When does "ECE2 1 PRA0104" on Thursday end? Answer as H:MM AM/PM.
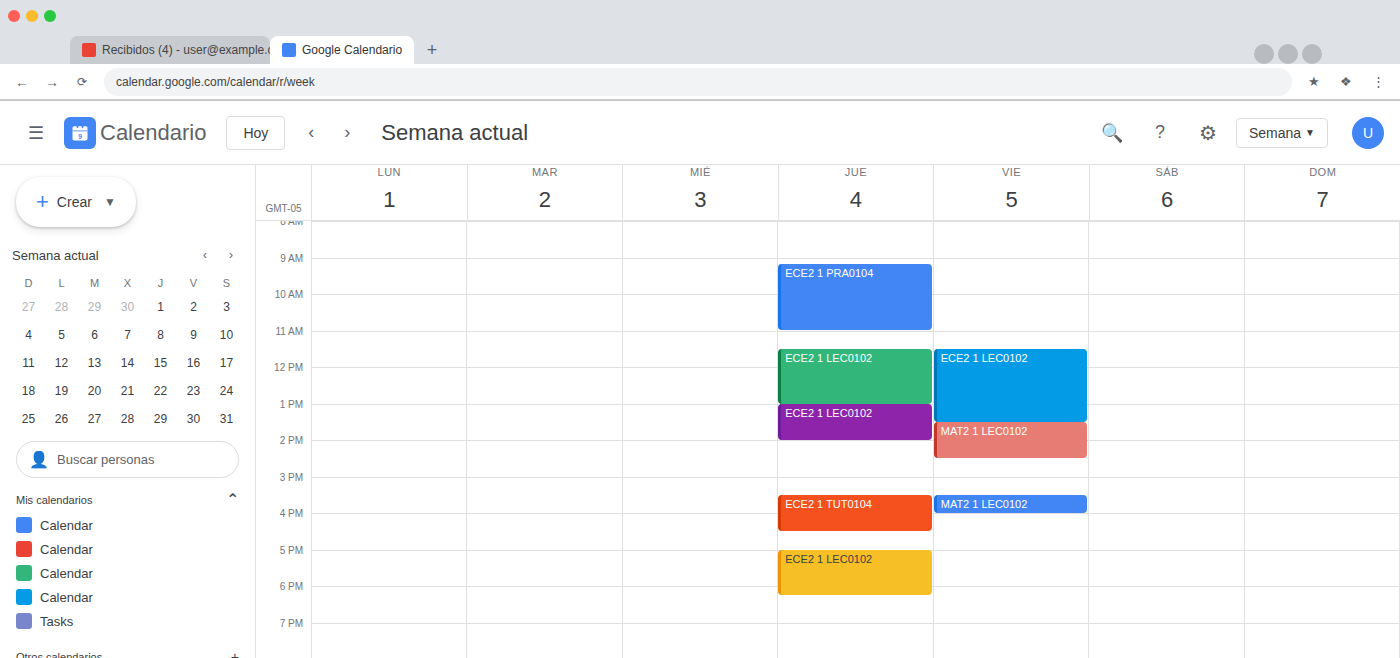
11:00 AM